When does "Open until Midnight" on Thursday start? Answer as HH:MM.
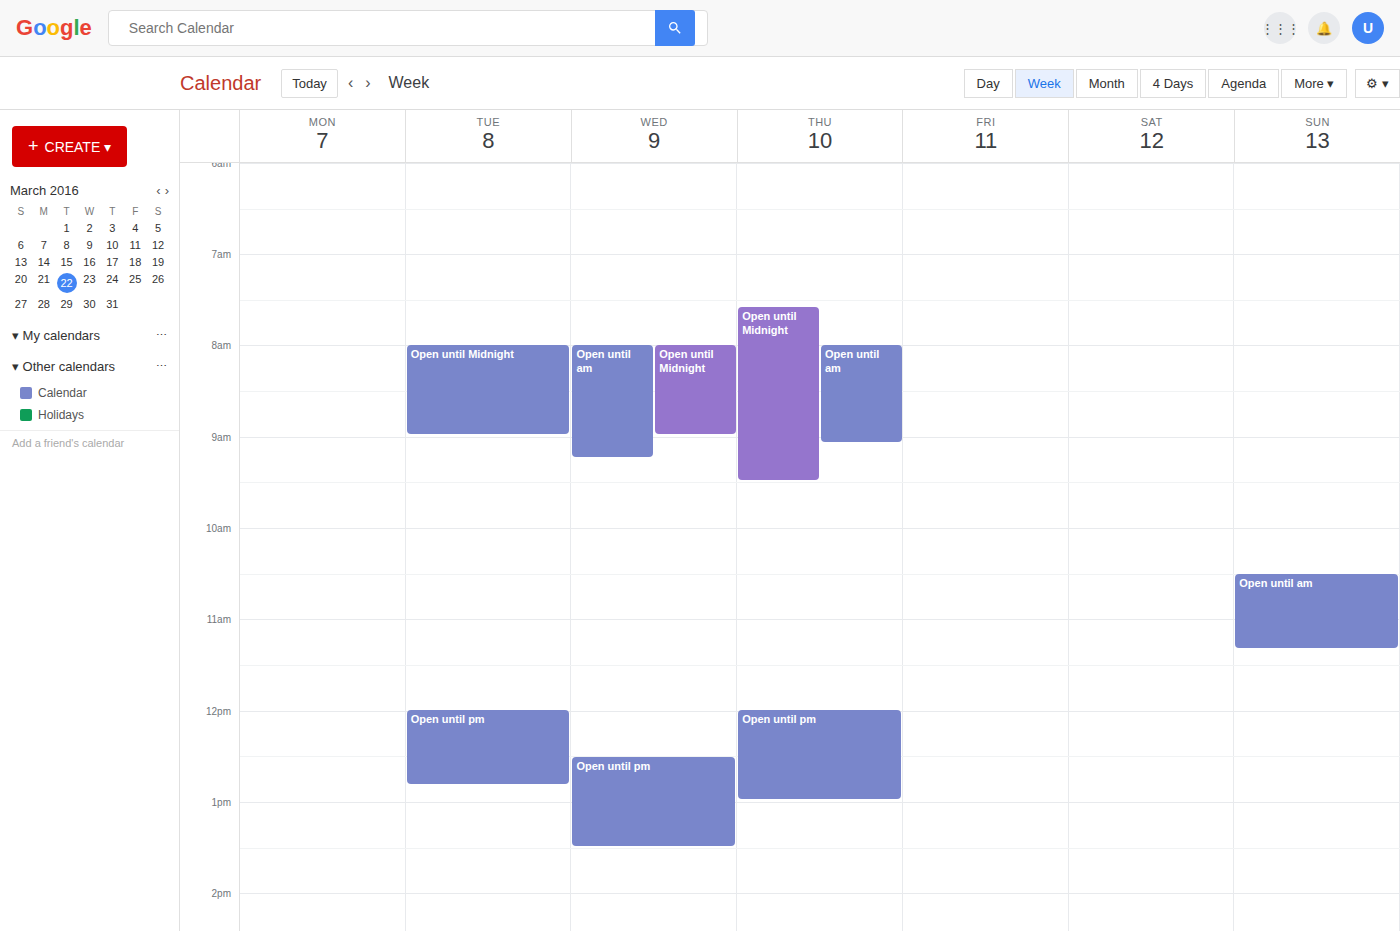
07:35